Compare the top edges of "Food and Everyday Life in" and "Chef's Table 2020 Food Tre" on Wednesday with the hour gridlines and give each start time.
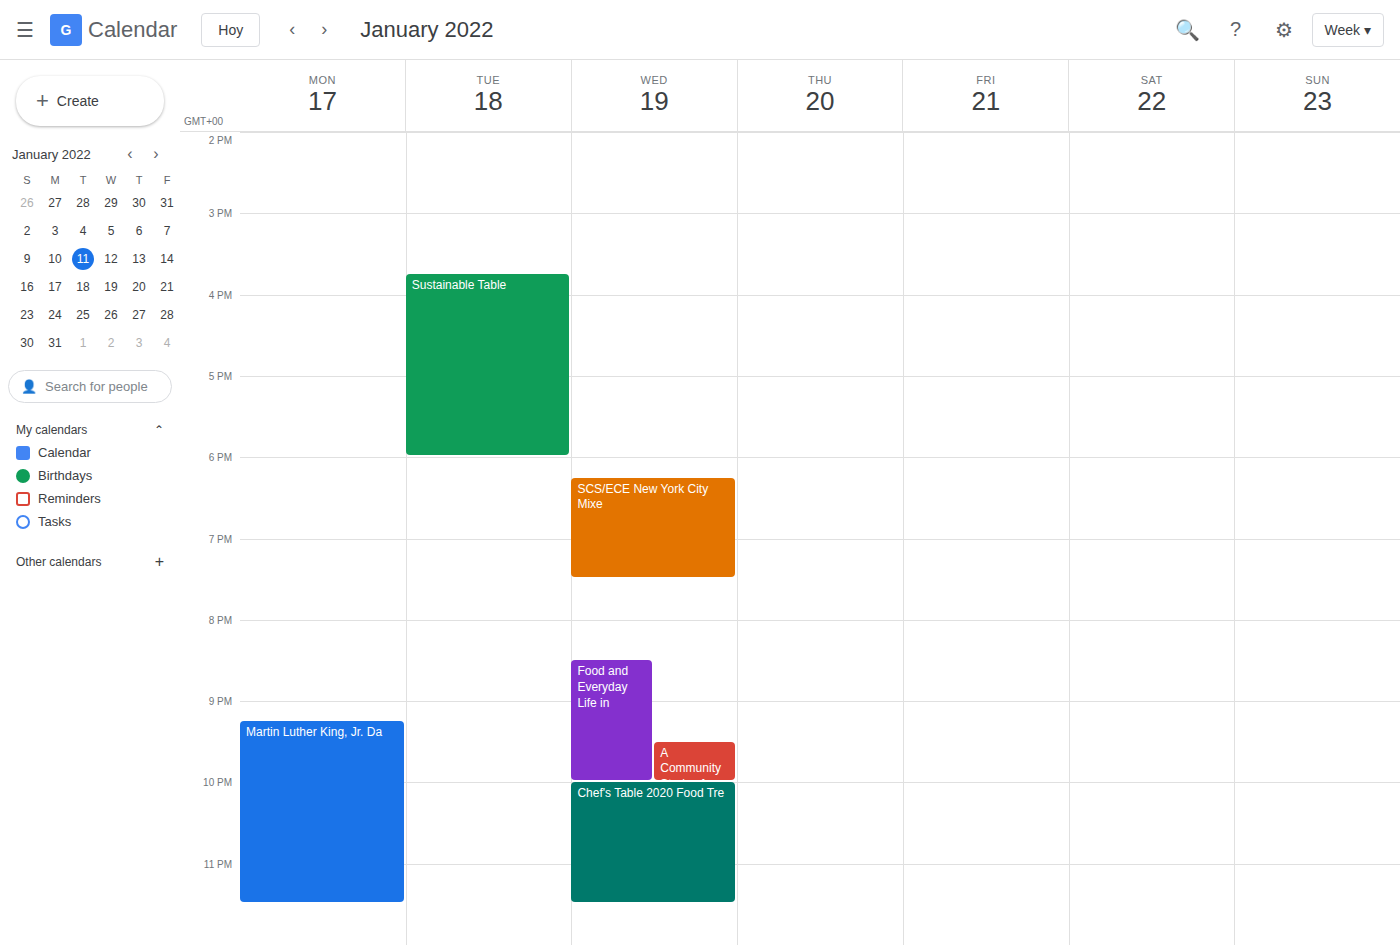
"Food and Everyday Life in": 8:30 PM, halfway between the 8 PM and 9 PM lines. "Chef's Table 2020 Food Tre": 10:00 PM, exactly on the 10 PM line.